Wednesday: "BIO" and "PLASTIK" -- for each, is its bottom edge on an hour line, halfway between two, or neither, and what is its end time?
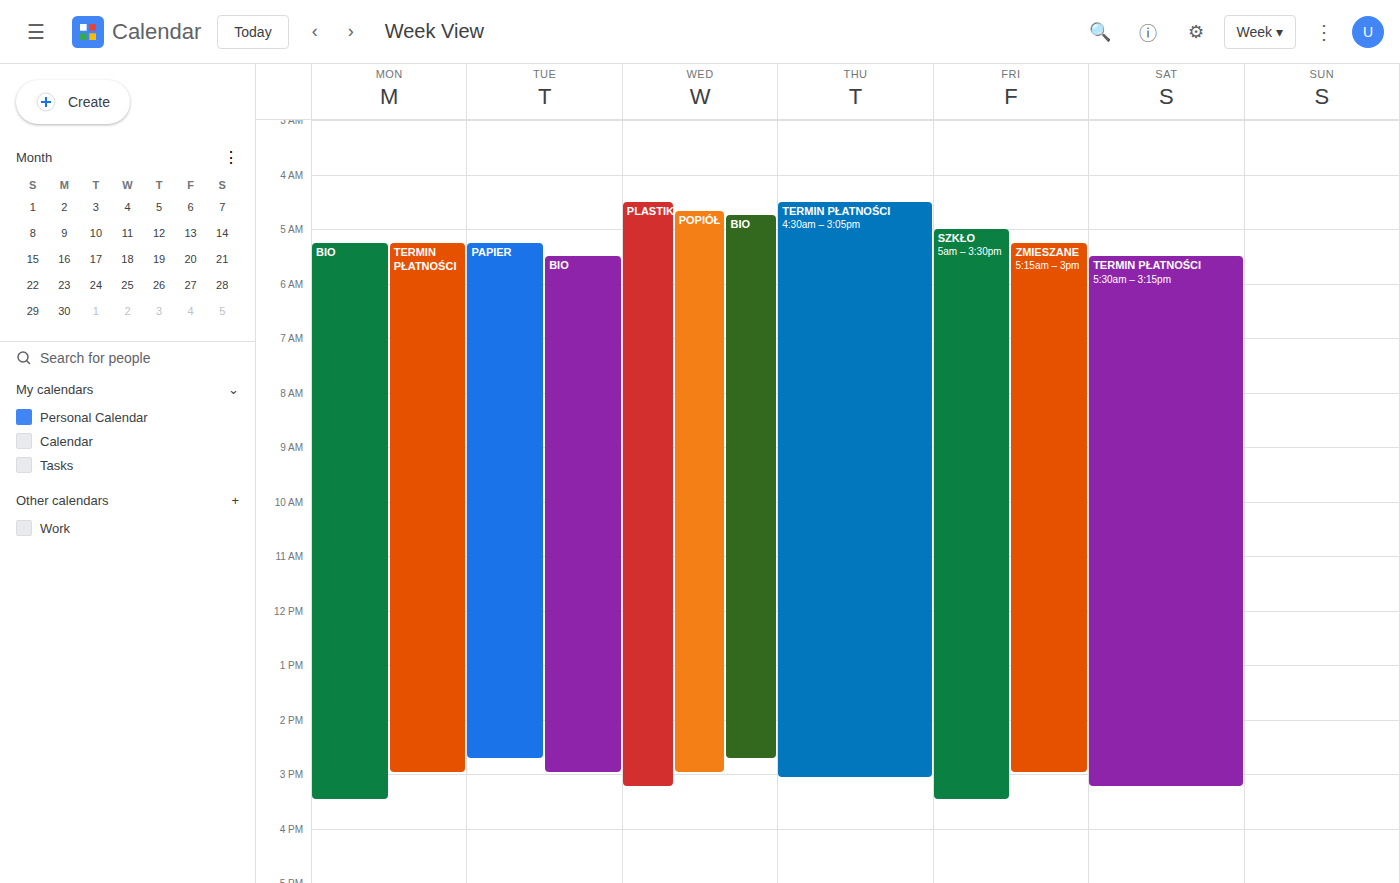
"BIO": 2:45 PM, neither: three quarters of the way from the 2 PM line to the 3 PM line. "PLASTIK": 3:15 PM, neither: a quarter of the way from the 3 PM line to the 4 PM line.